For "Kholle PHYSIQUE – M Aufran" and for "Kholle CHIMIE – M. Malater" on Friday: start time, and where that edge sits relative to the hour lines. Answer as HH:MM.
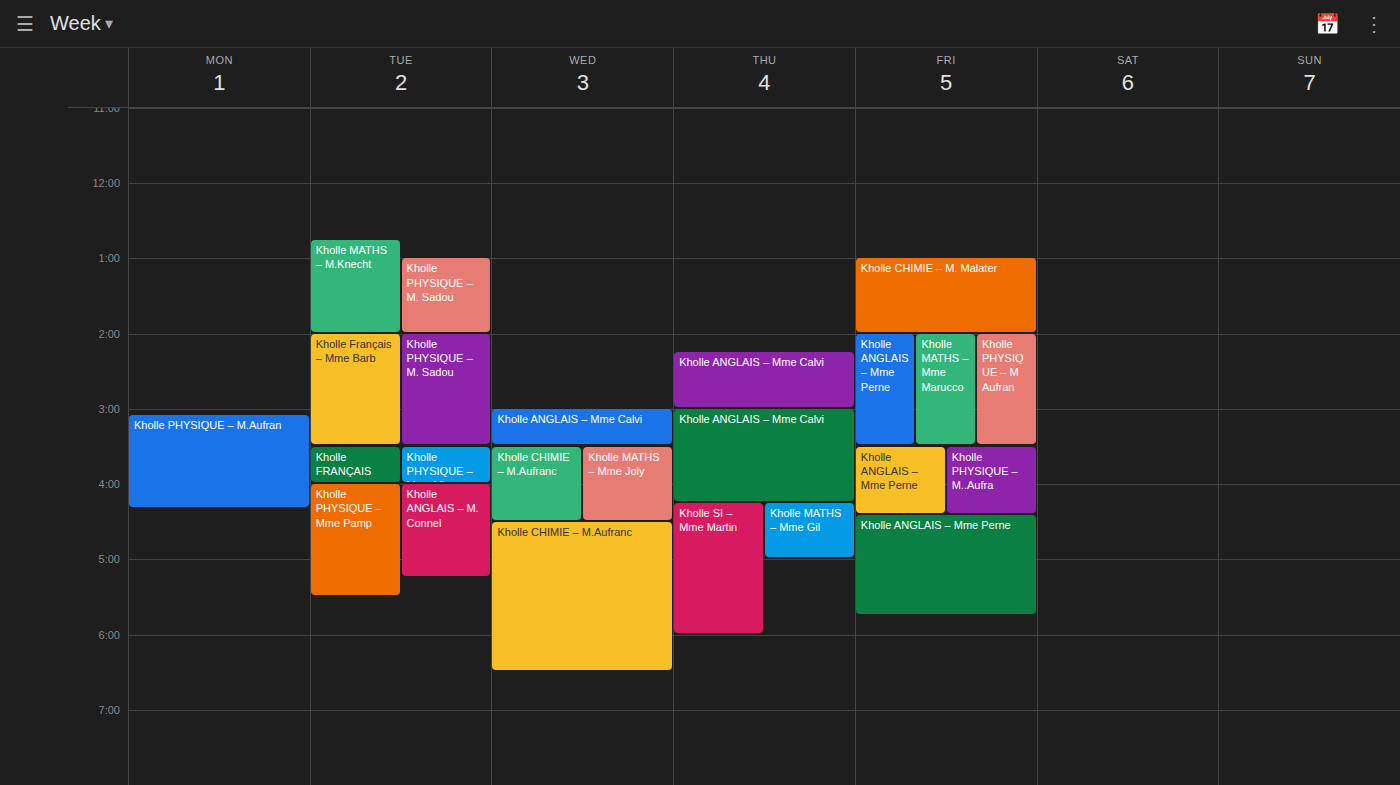
"Kholle PHYSIQUE – M Aufran": 14:00, exactly on the 14:00 line. "Kholle CHIMIE – M. Malater": 13:00, exactly on the 13:00 line.